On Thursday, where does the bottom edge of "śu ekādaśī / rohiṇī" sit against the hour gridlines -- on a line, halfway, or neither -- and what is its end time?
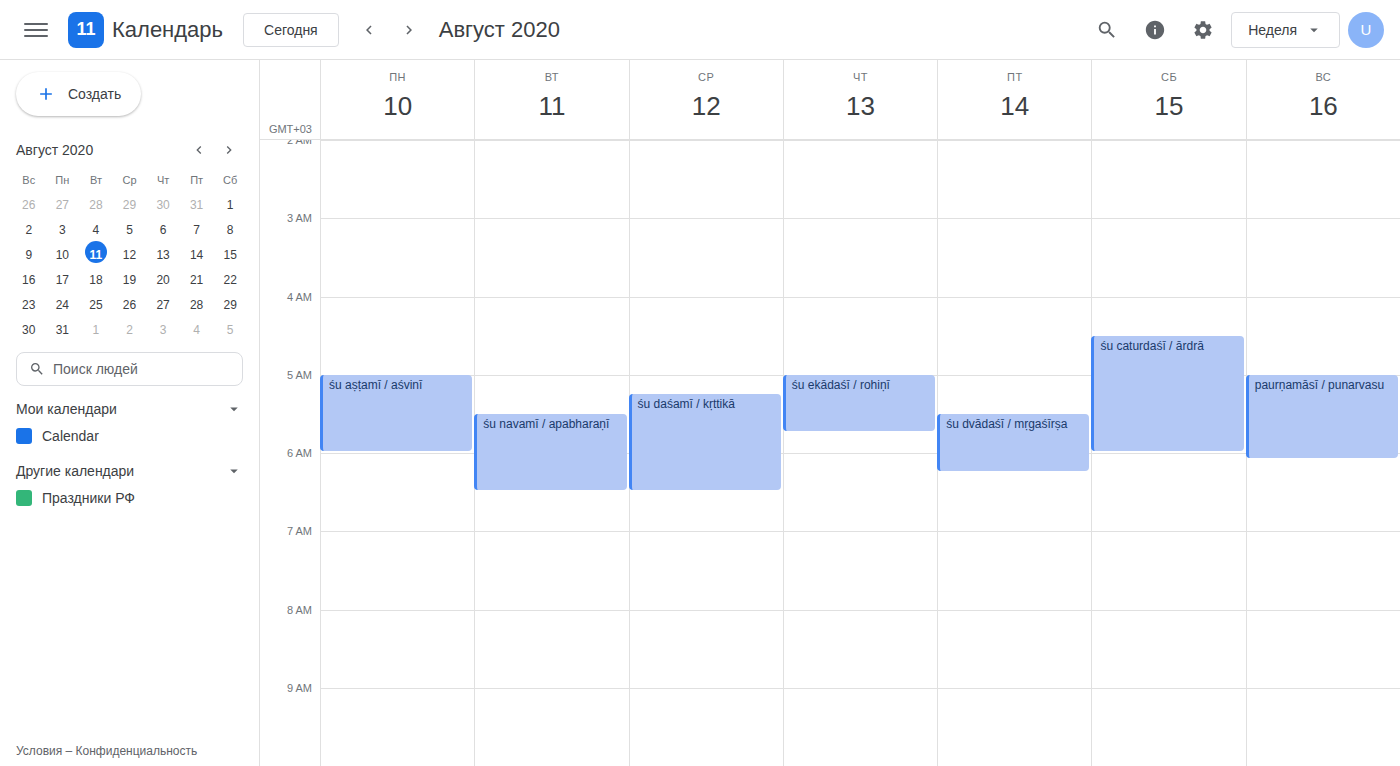
5:45 AM -- neither: three quarters of the way from the 5 AM line to the 6 AM line.